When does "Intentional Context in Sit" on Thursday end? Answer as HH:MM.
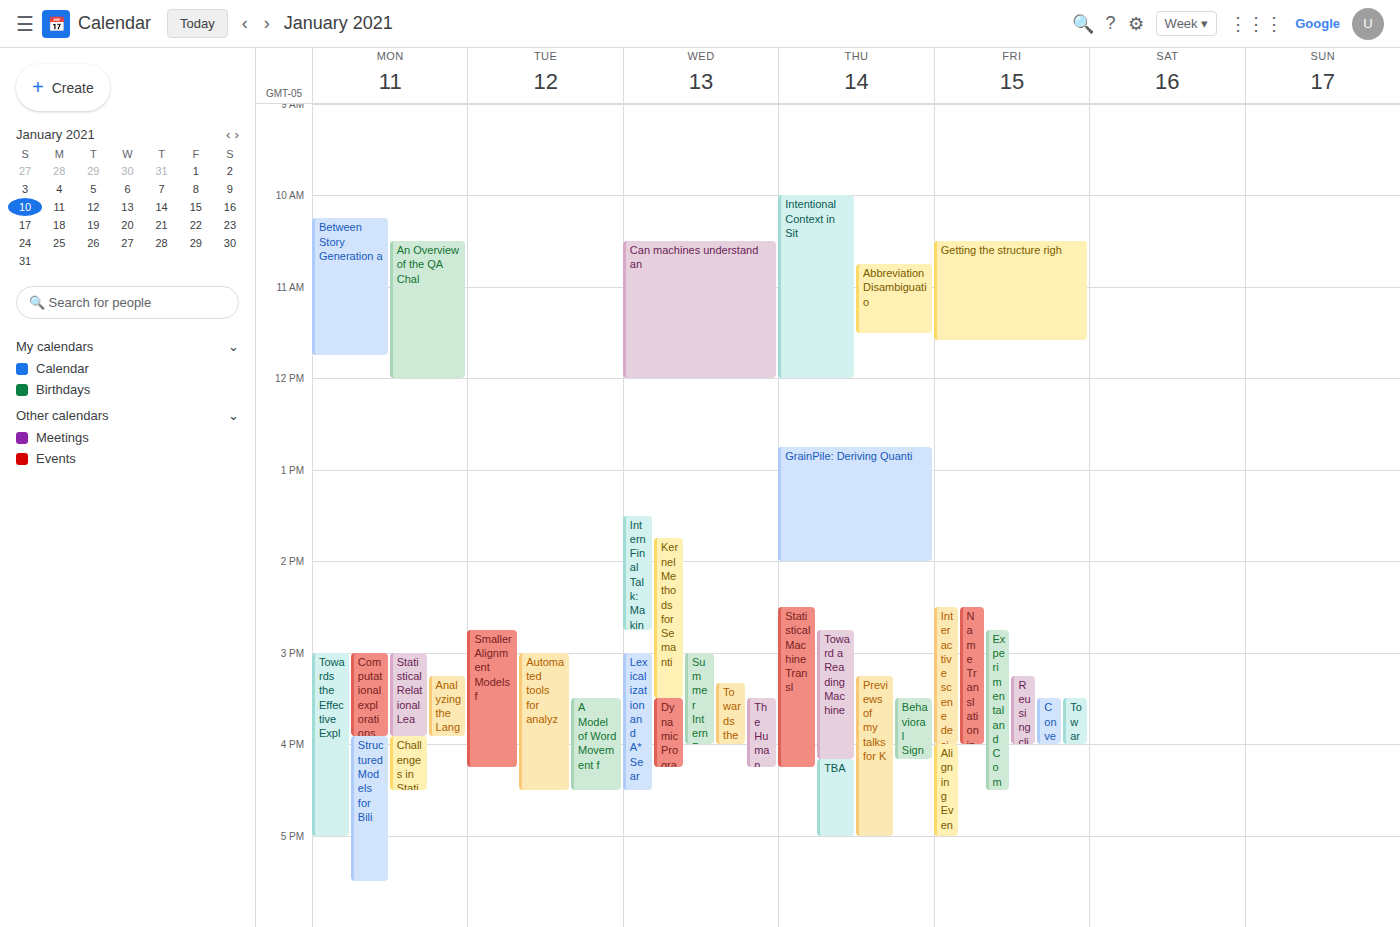
12:00